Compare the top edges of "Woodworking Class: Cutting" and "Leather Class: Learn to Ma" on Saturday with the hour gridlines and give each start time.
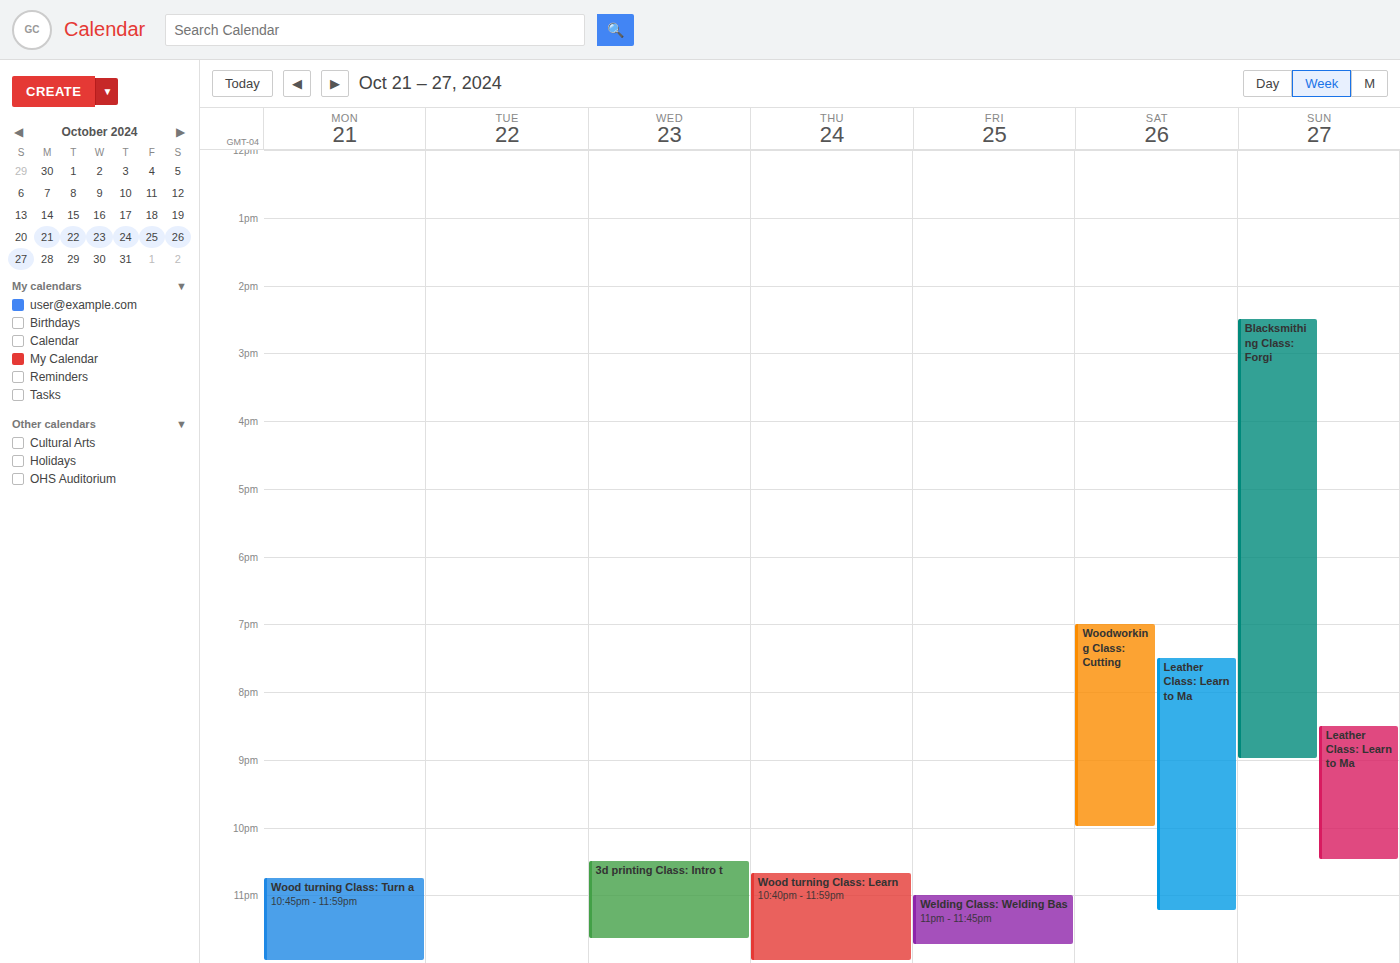
"Woodworking Class: Cutting": 7:00 PM, exactly on the 7 PM line. "Leather Class: Learn to Ma": 7:30 PM, halfway between the 7 PM and 8 PM lines.